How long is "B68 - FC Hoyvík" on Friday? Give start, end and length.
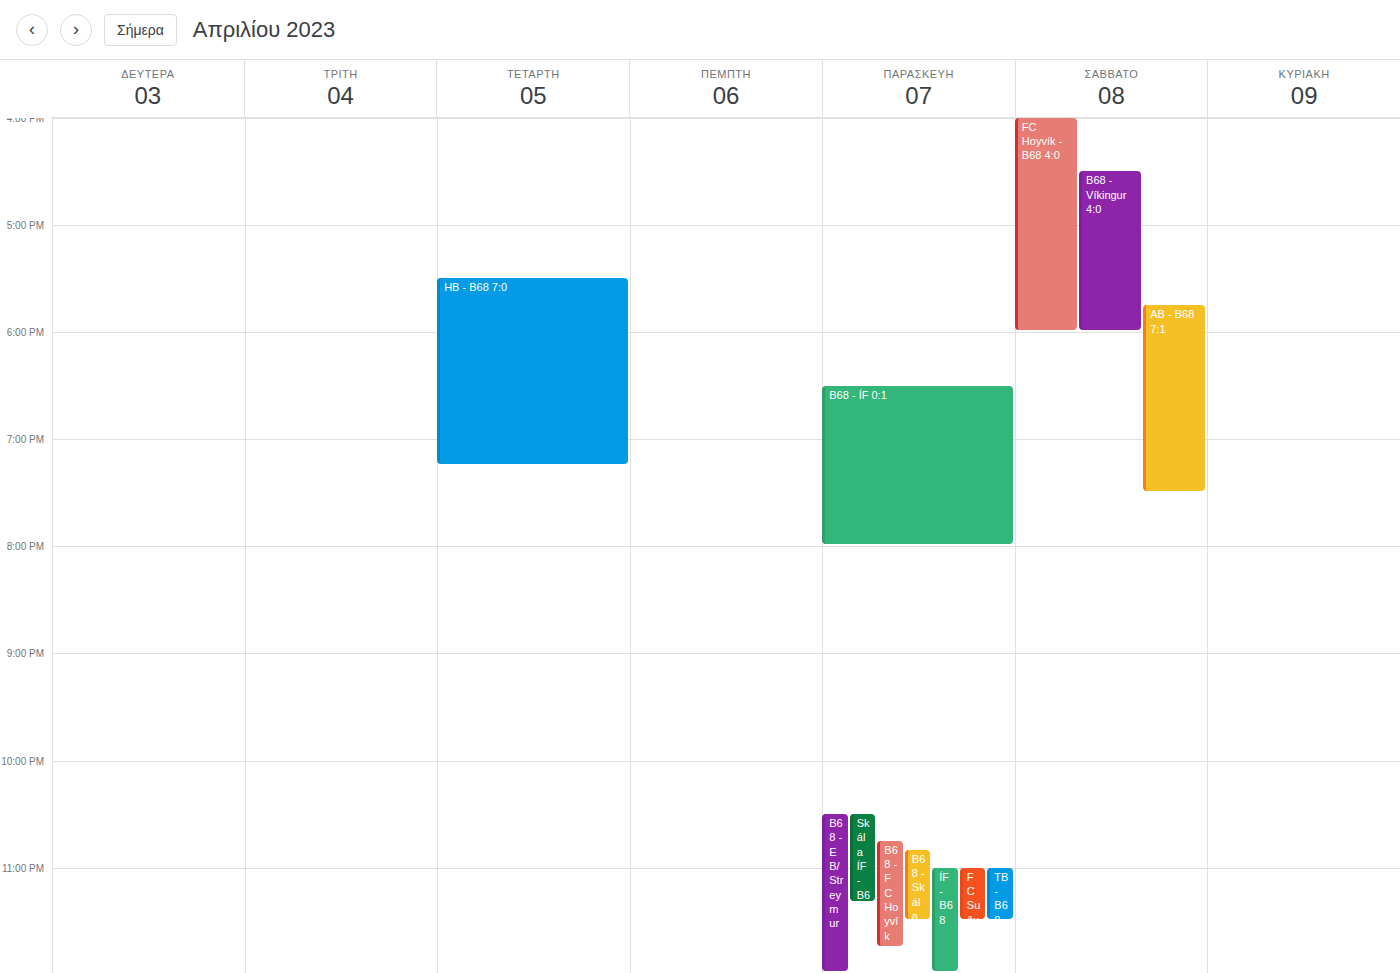
10:45 PM to 11:45 PM, 1 hour